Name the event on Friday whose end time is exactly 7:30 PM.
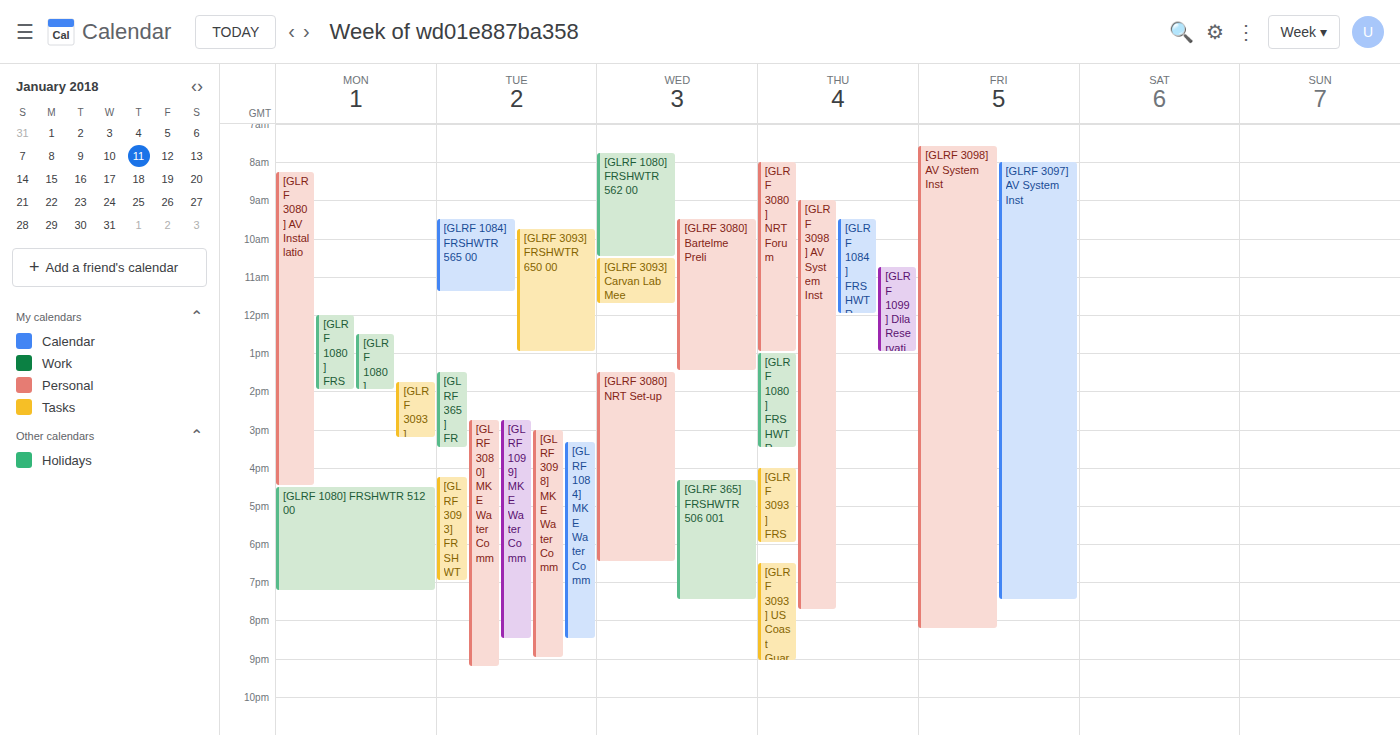
"[GLRF 3097] AV System Inst"